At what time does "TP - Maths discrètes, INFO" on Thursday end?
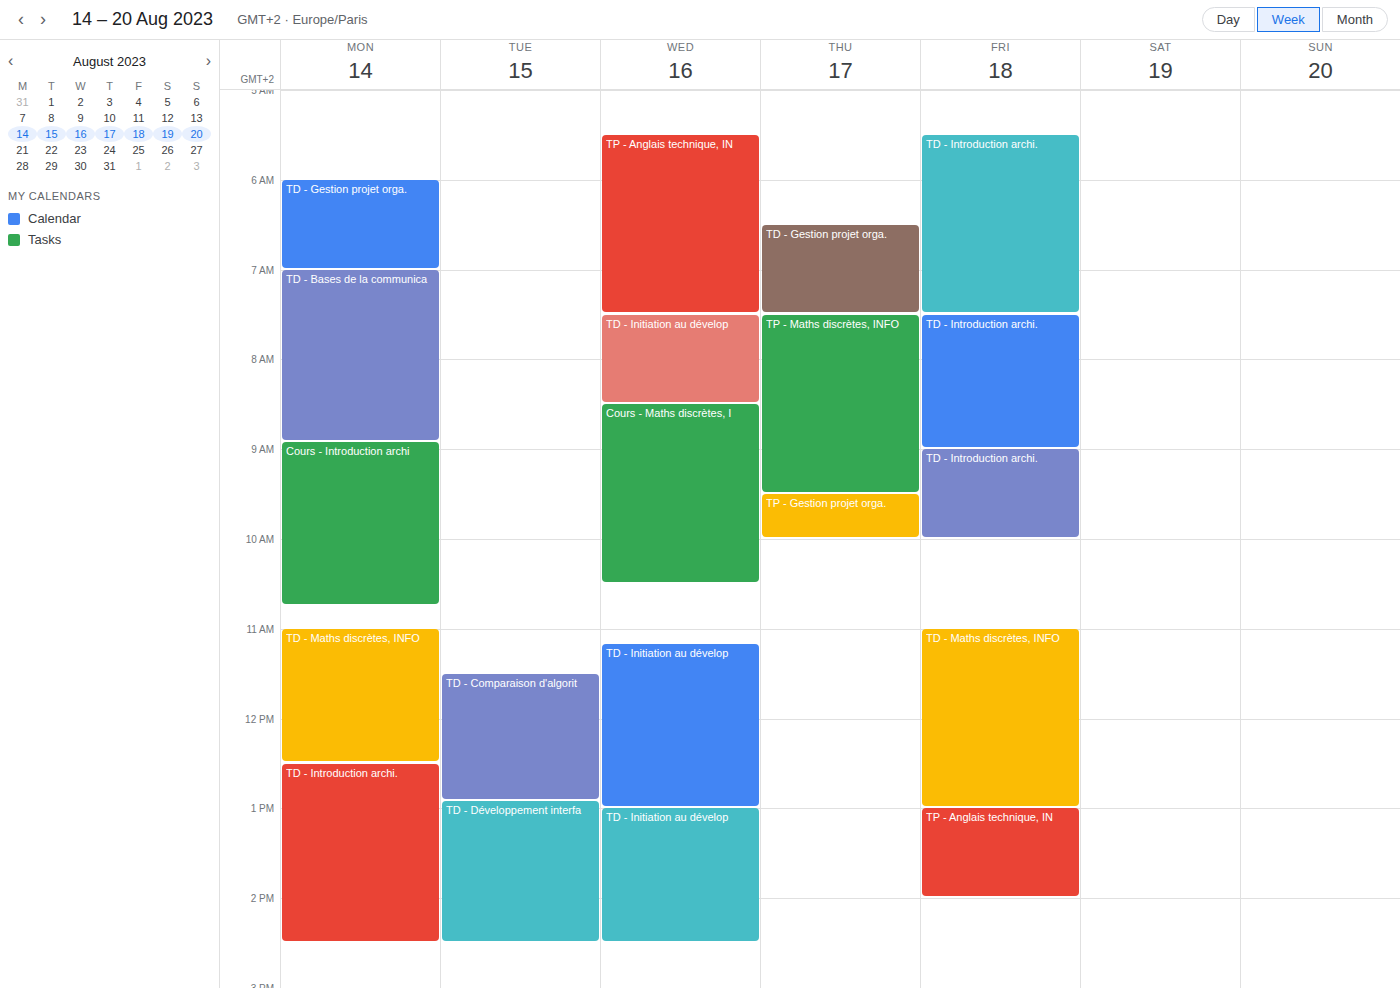
9:30 AM